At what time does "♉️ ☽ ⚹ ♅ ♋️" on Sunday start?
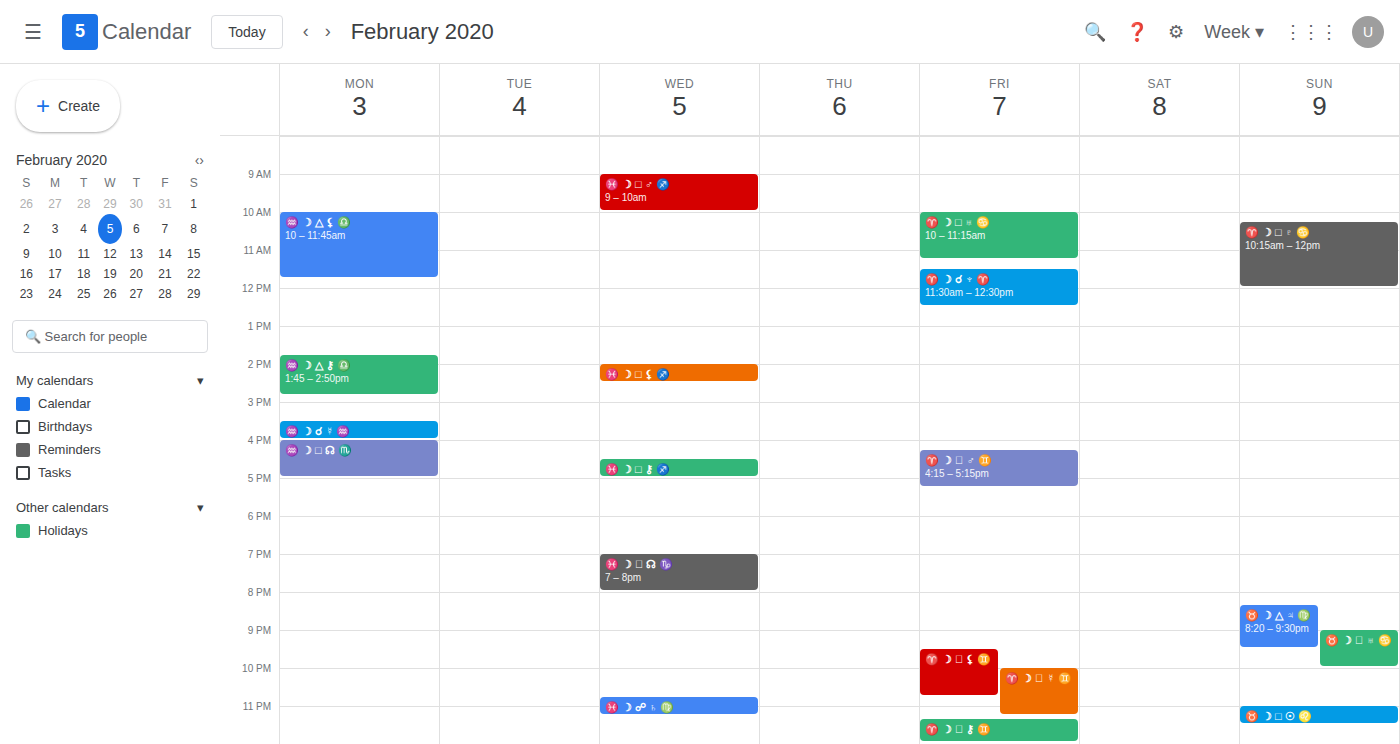
9:00 PM